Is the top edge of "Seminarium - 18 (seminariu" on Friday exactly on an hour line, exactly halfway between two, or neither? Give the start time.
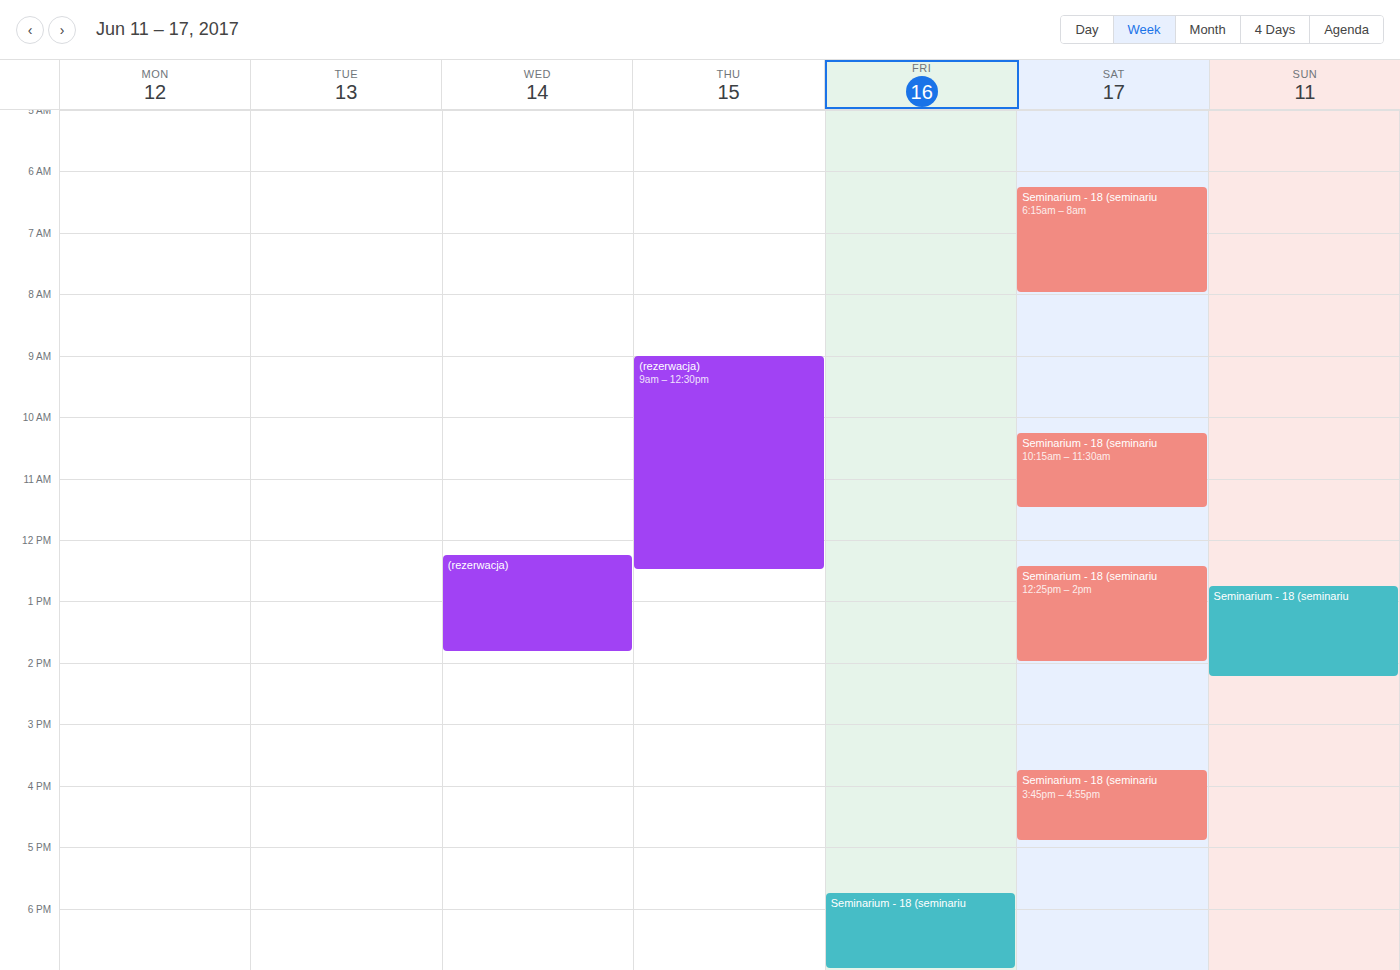
5:45 PM -- neither: three quarters of the way from the 5 PM line to the 6 PM line.